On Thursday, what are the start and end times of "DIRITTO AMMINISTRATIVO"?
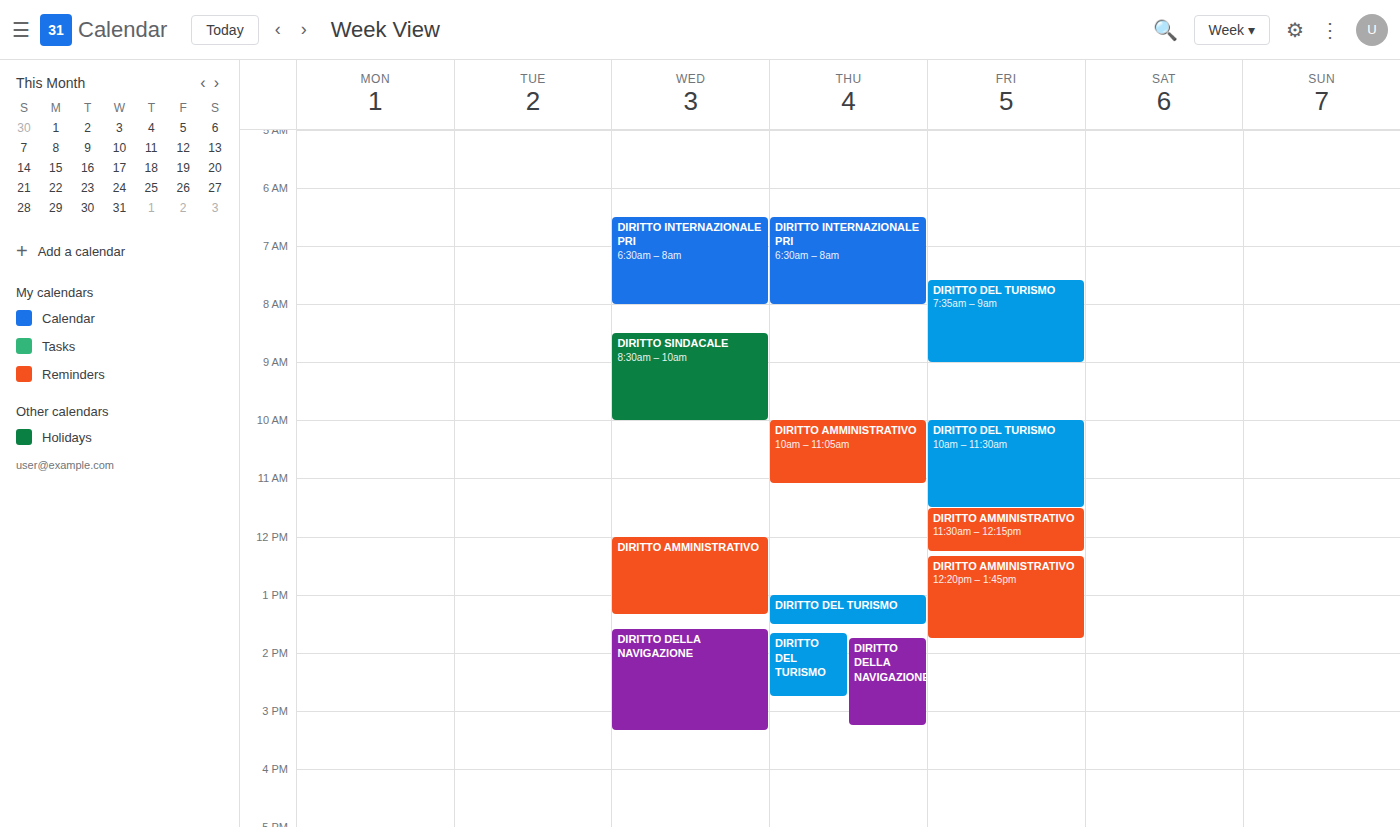
10:00 AM to 11:05 AM